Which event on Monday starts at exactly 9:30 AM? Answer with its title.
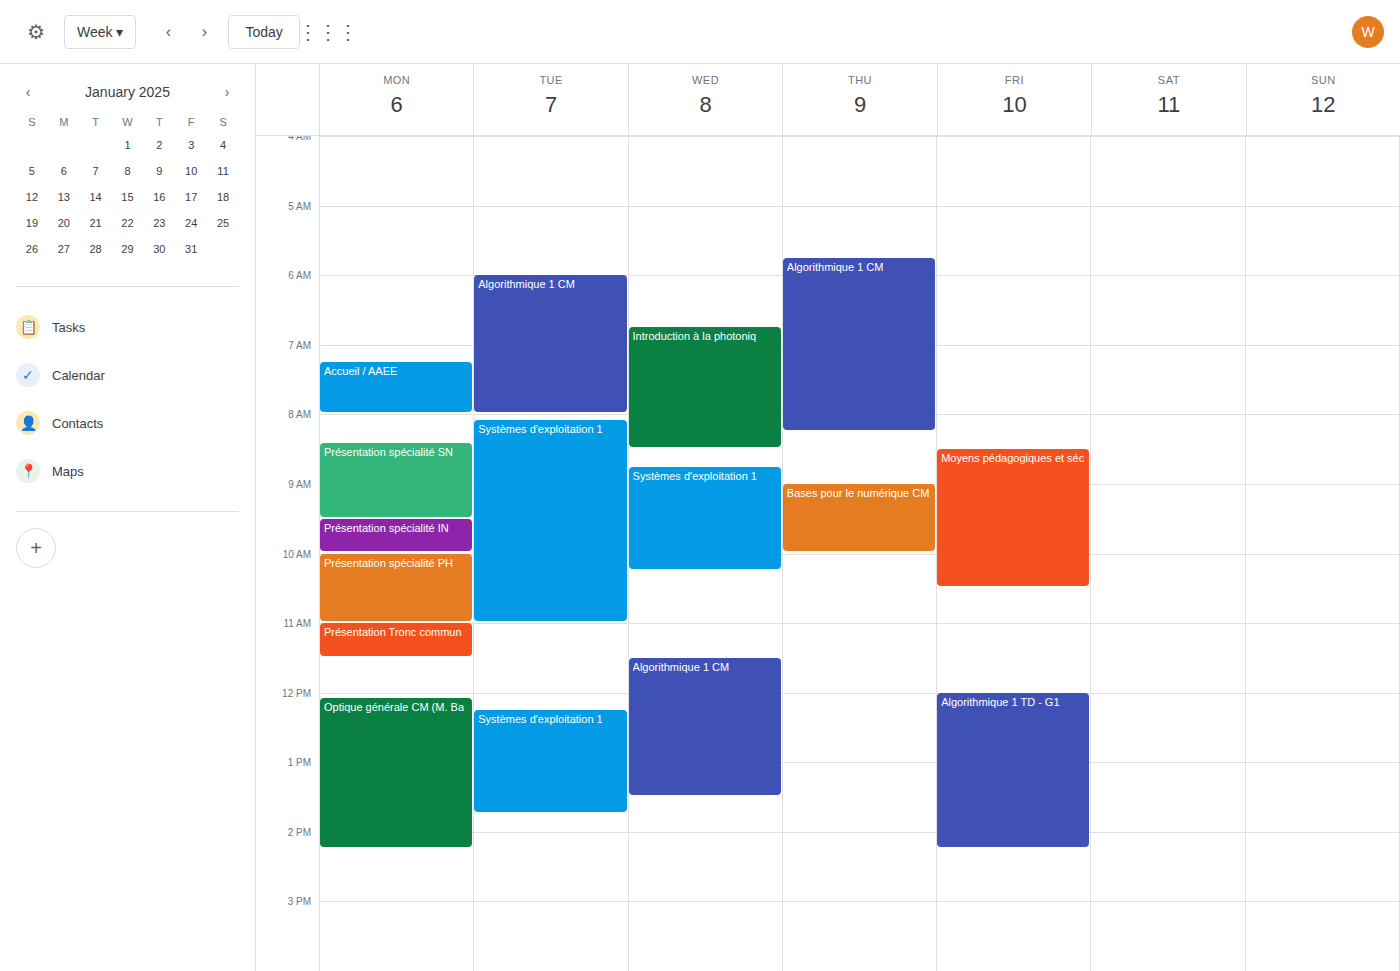
"Présentation spécialité IN"